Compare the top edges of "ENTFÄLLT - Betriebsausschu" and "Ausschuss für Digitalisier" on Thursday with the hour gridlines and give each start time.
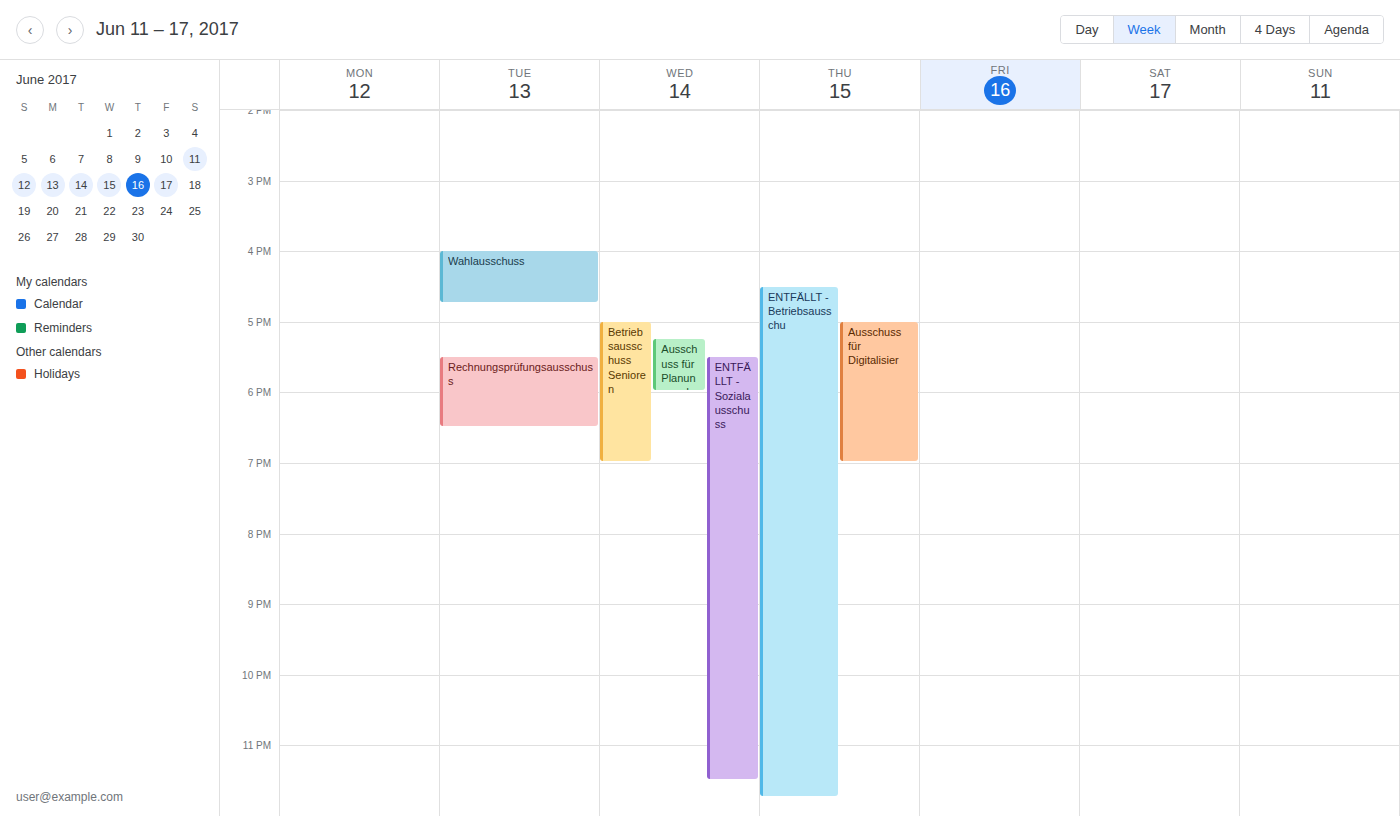
"ENTFÄLLT - Betriebsausschu": 4:30 PM, halfway between the 4 PM and 5 PM lines. "Ausschuss für Digitalisier": 5:00 PM, exactly on the 5 PM line.